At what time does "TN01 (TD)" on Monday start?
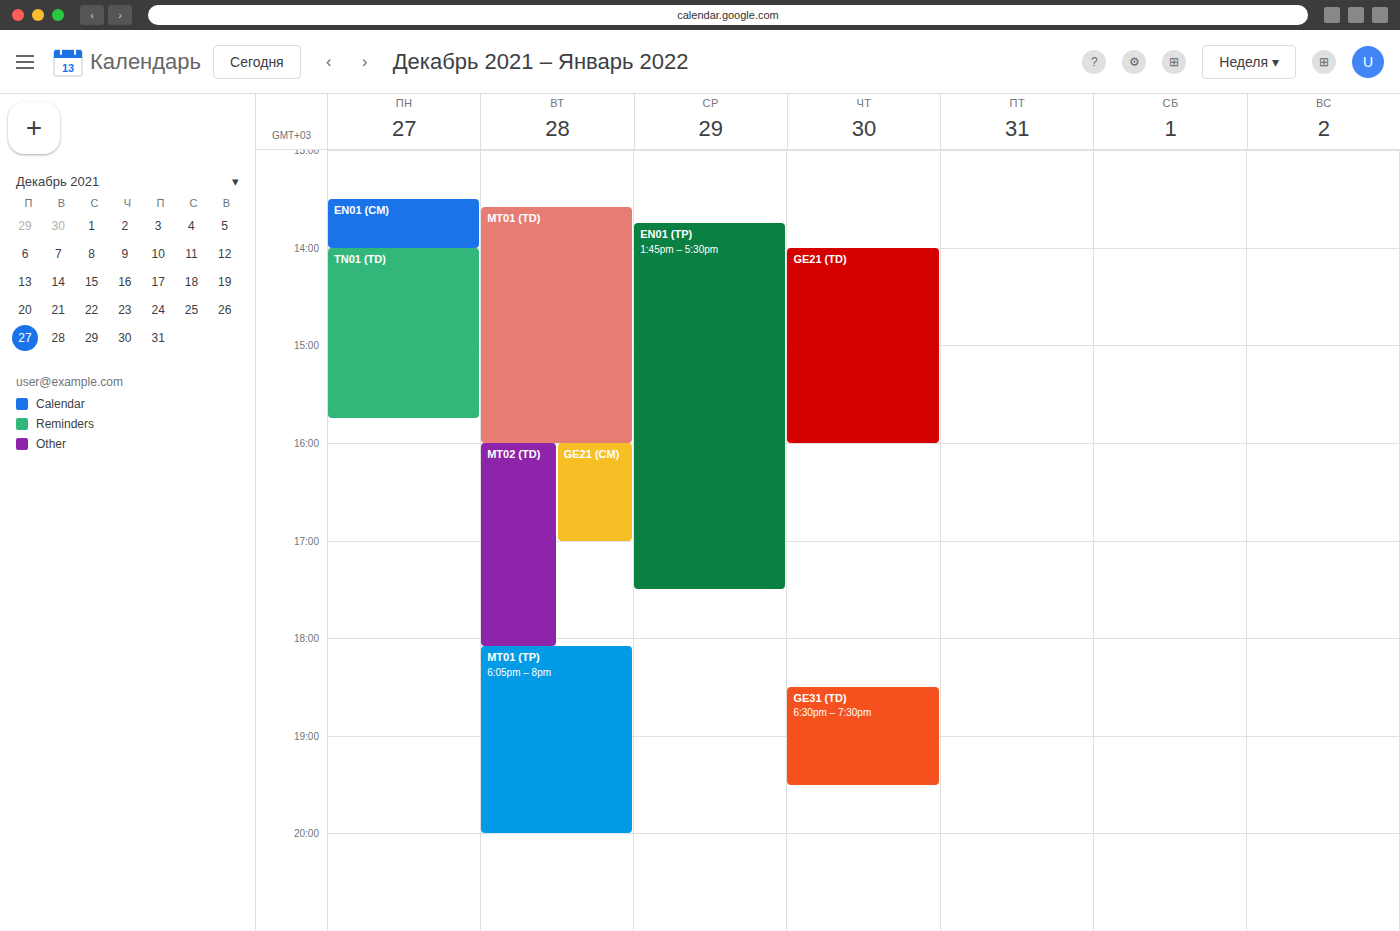
2:00 PM